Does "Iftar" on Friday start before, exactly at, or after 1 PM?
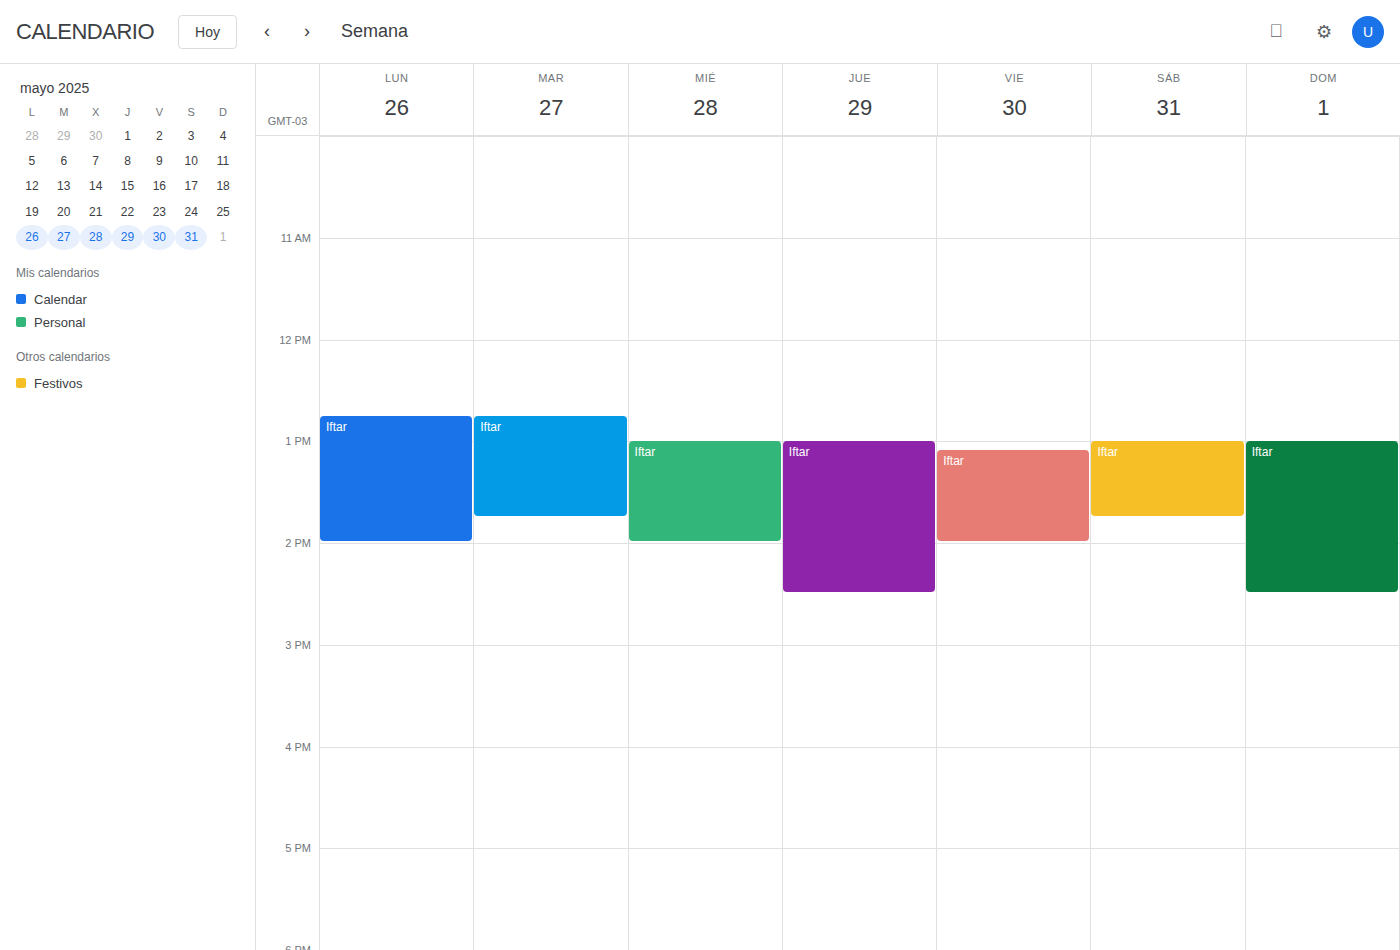
1:05 PM -- after 1 PM, 5 minutes below the 1 PM line.